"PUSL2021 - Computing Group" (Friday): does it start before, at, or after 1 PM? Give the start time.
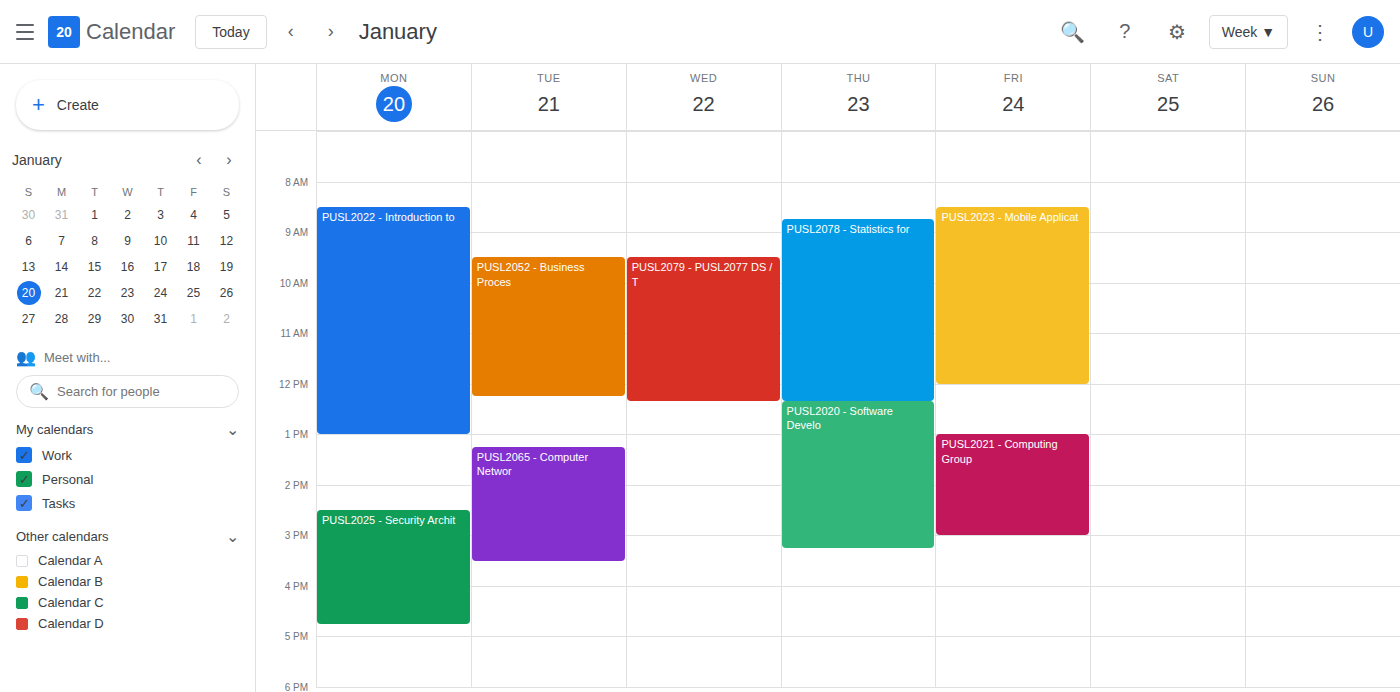
1:00 PM -- exactly at 1 PM, on the 1 PM line.